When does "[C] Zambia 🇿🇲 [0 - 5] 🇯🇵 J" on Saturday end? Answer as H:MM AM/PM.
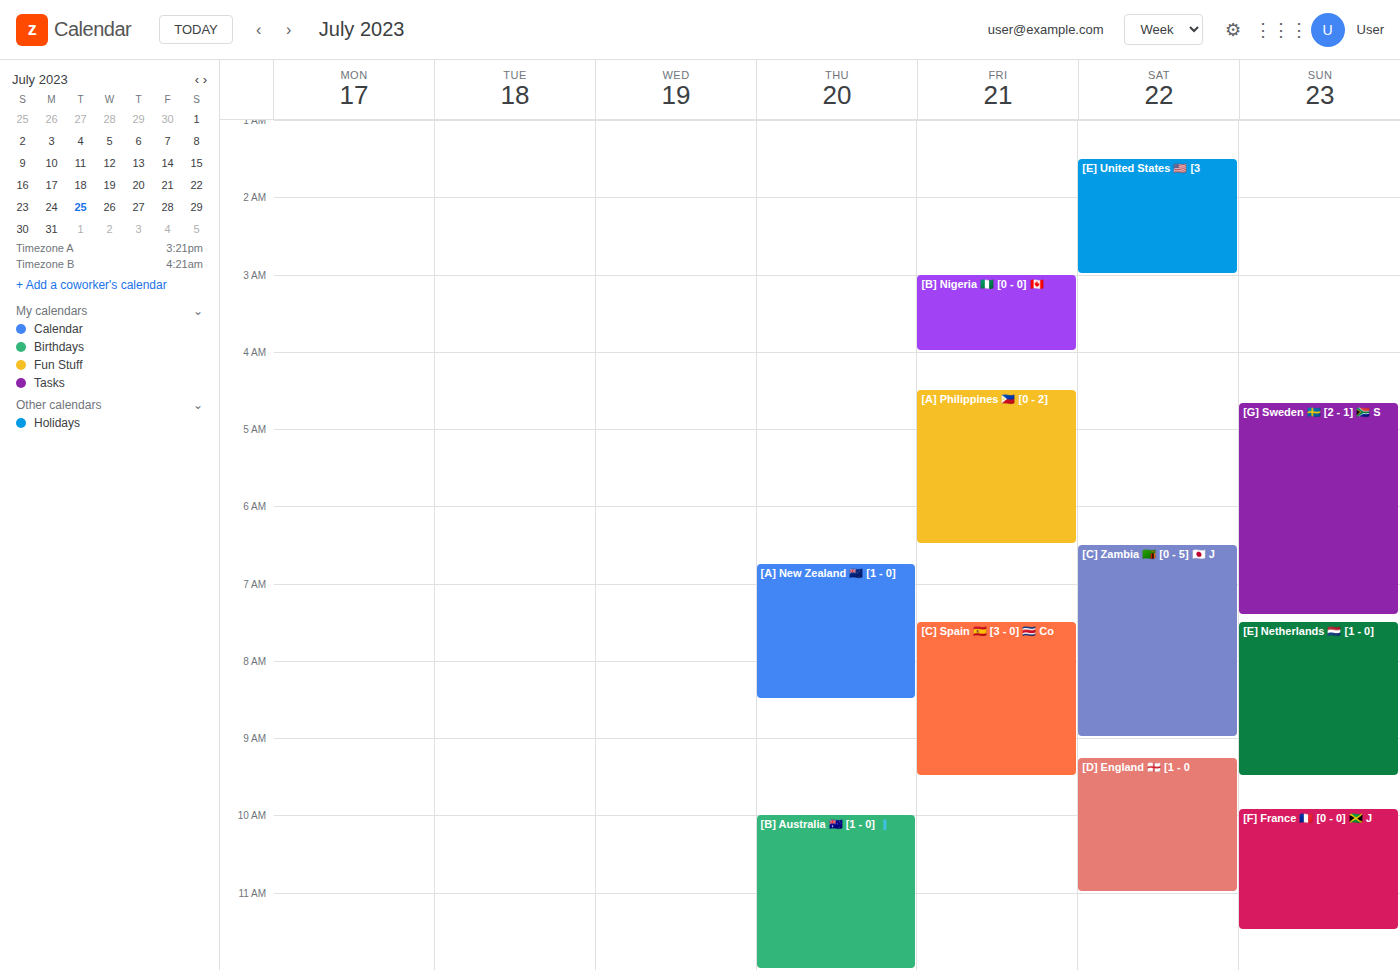
9:00 AM